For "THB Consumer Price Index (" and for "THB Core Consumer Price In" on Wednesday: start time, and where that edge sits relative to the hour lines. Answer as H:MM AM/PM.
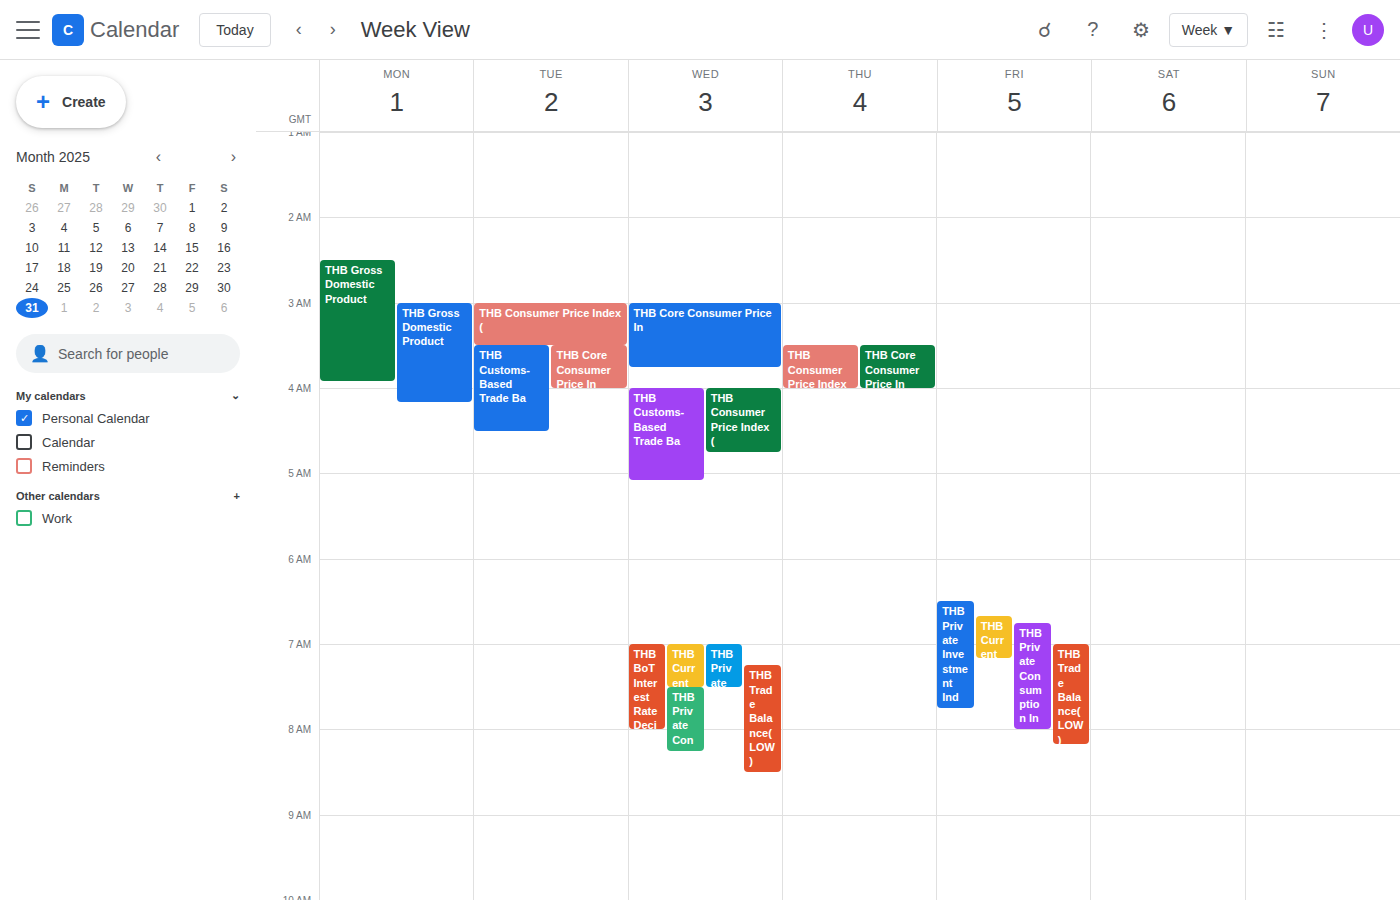
"THB Consumer Price Index (": 4:00 AM, exactly on the 4 AM line. "THB Core Consumer Price In": 3:00 AM, exactly on the 3 AM line.